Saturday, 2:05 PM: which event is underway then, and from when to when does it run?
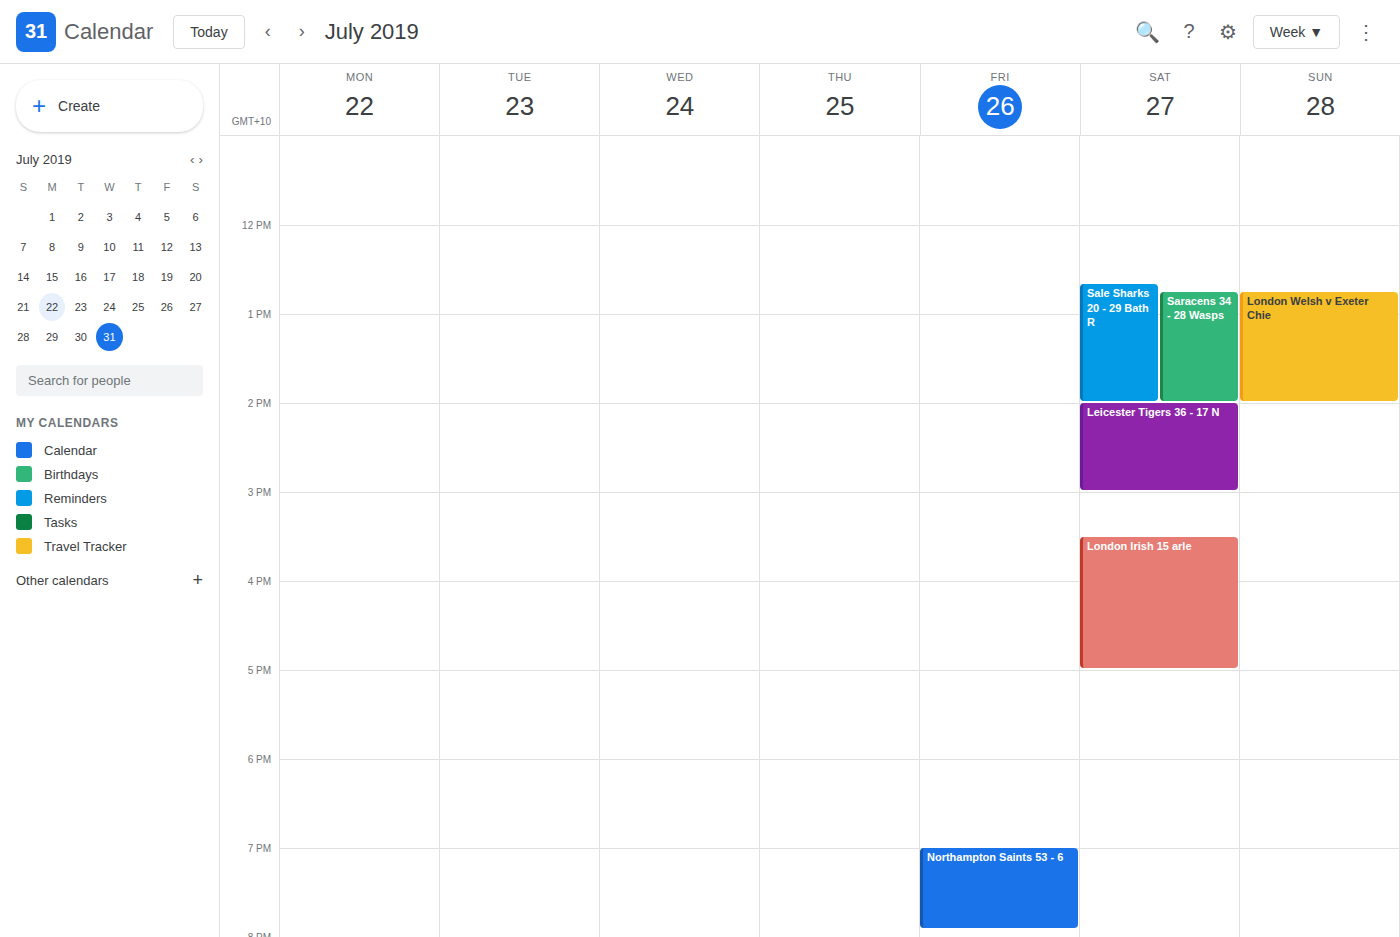
"Leicester Tigers 36 - 17 N", 2:00 PM to 3:00 PM